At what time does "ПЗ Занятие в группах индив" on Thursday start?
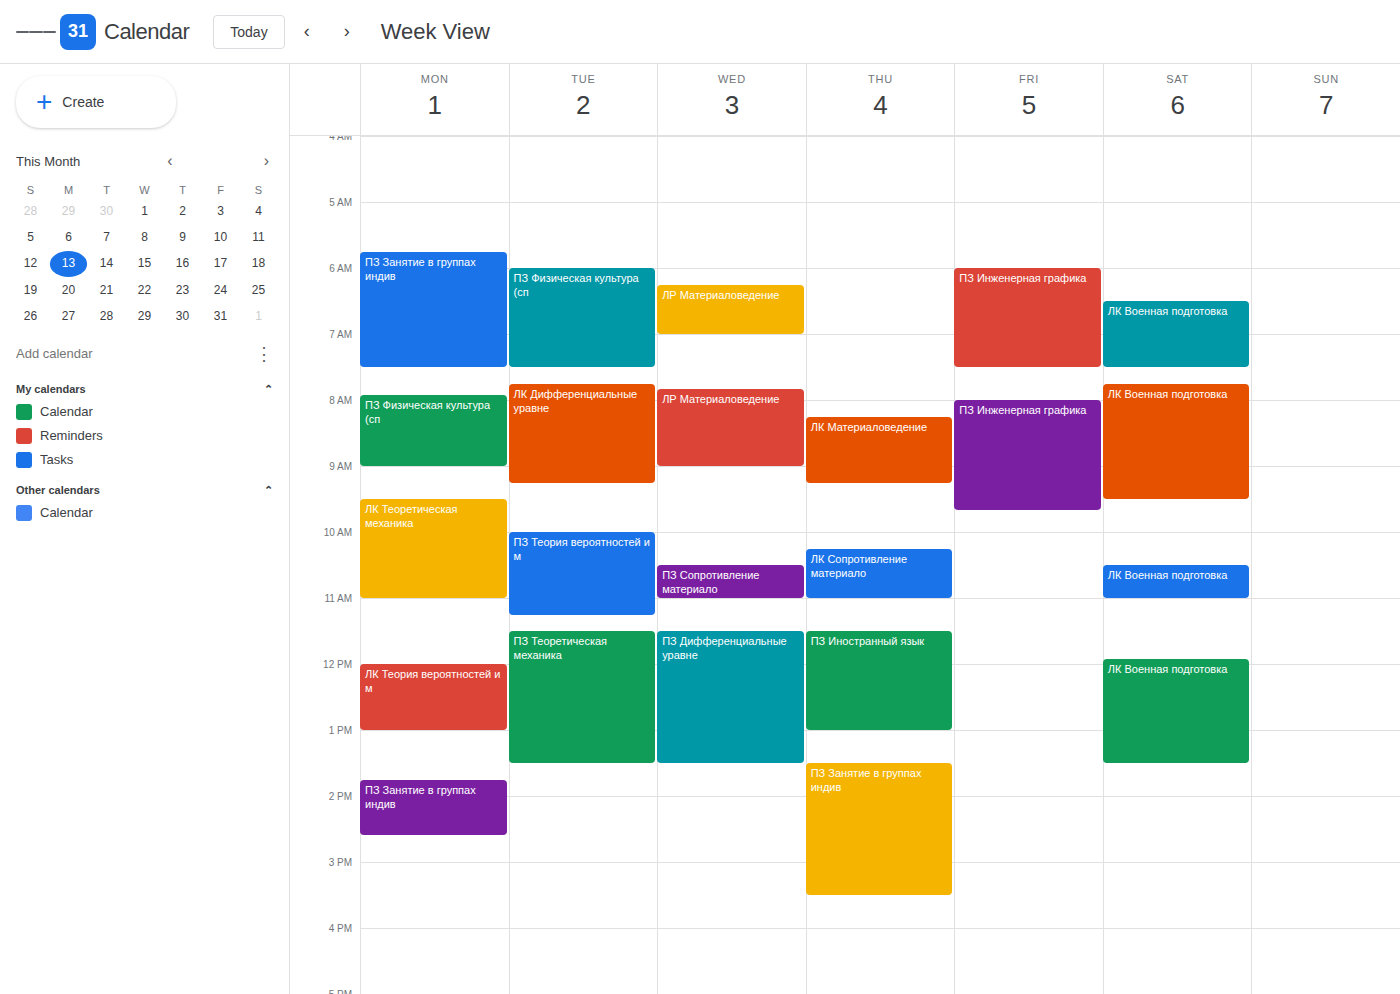
1:30 PM